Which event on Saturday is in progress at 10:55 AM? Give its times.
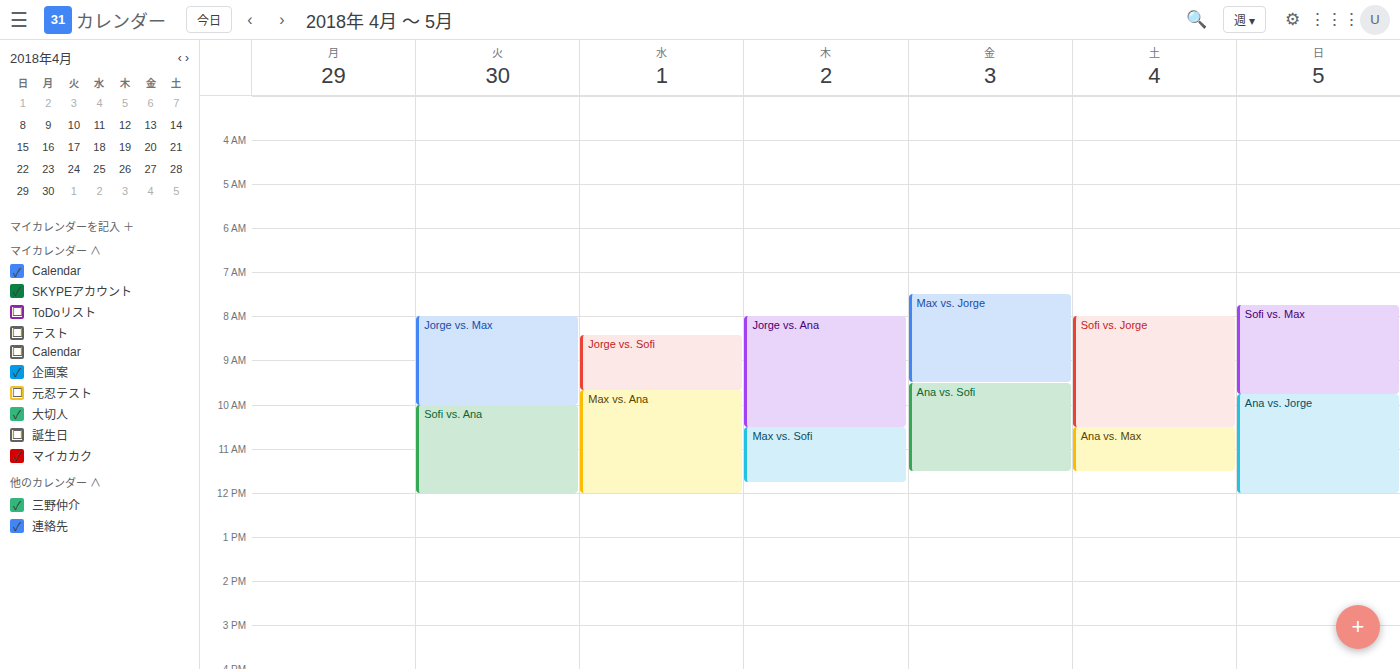
"Ana vs. Max", 10:30 AM to 11:30 AM